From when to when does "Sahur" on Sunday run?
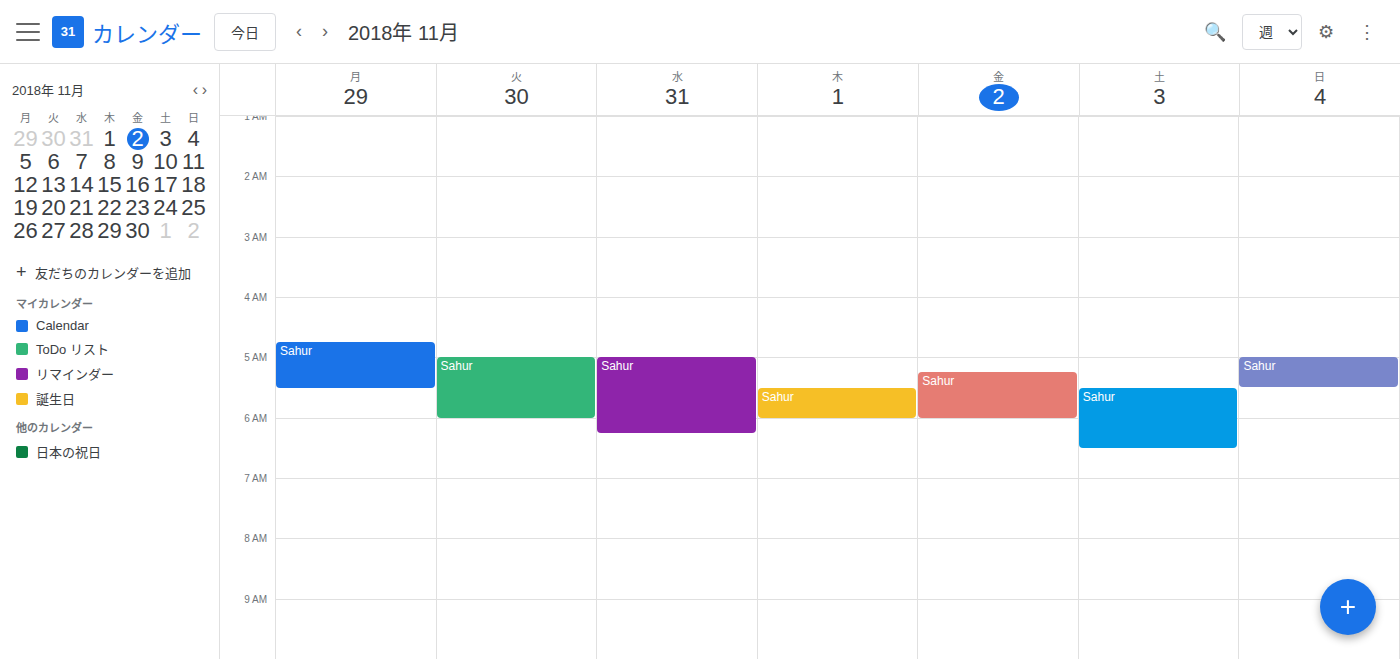
5:00 AM to 5:30 AM